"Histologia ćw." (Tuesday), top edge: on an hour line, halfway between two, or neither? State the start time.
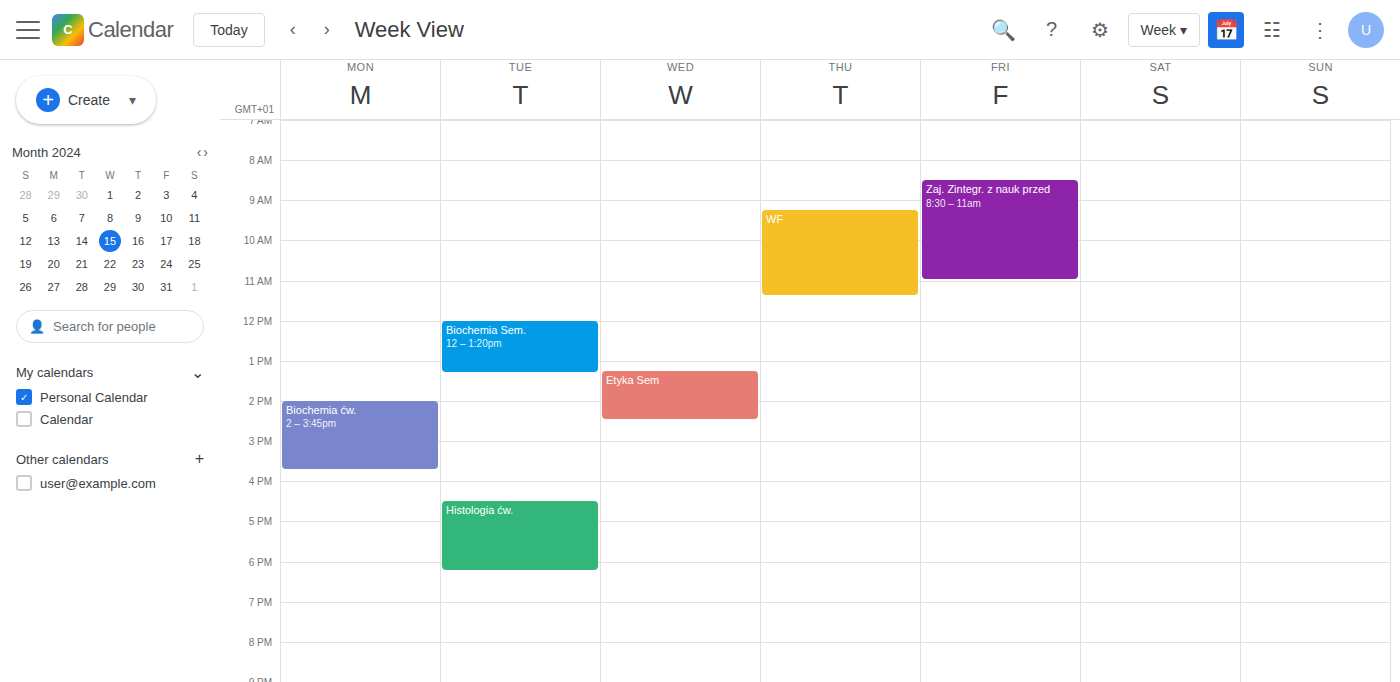
4:30 PM -- halfway between the 4 PM and 5 PM lines.